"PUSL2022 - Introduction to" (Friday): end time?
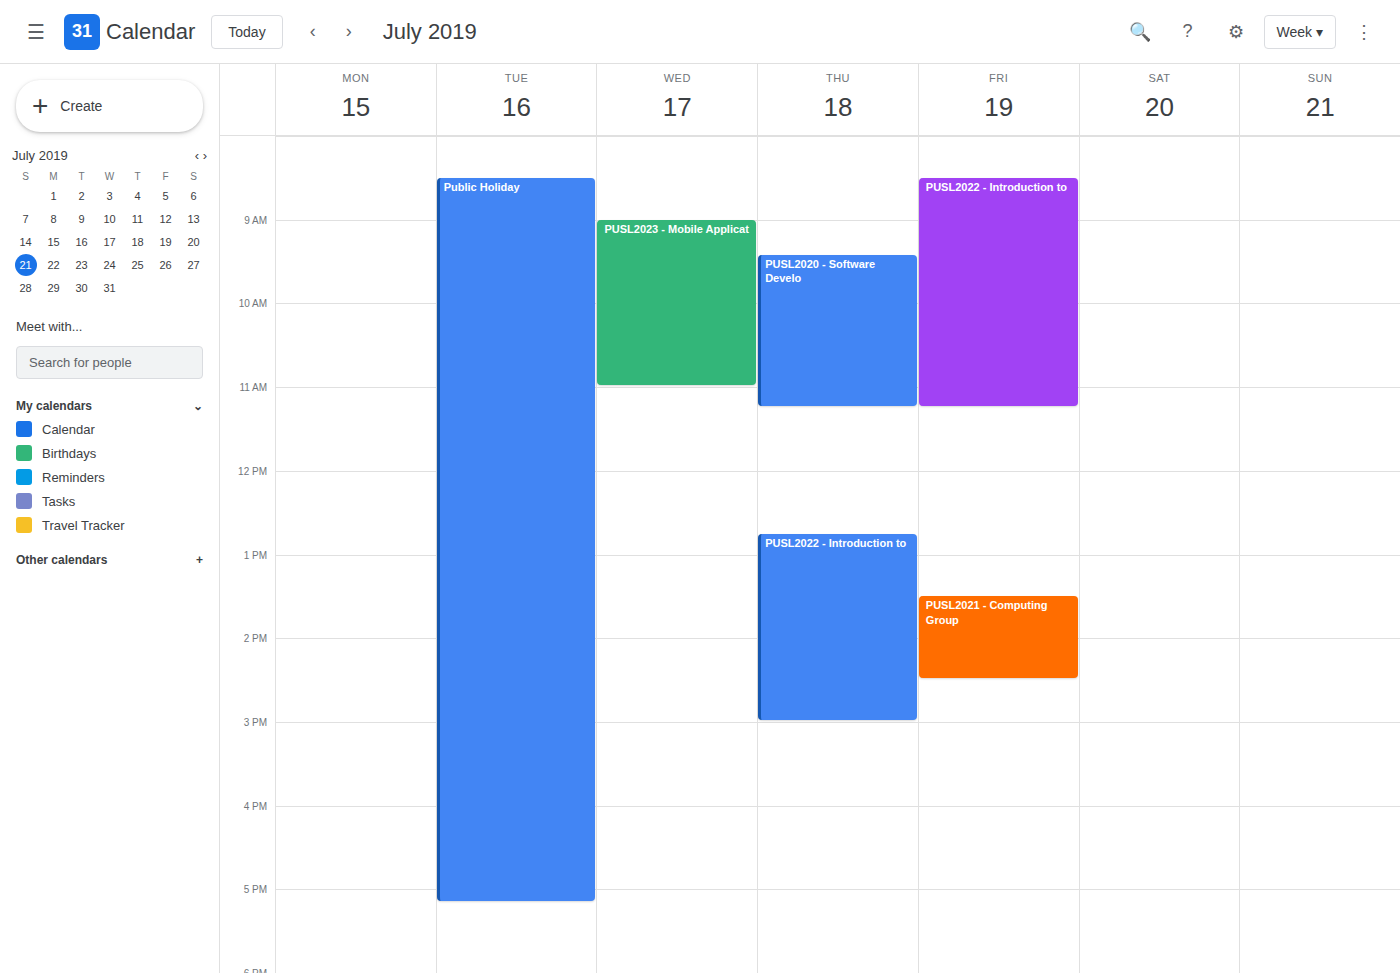
11:15 AM